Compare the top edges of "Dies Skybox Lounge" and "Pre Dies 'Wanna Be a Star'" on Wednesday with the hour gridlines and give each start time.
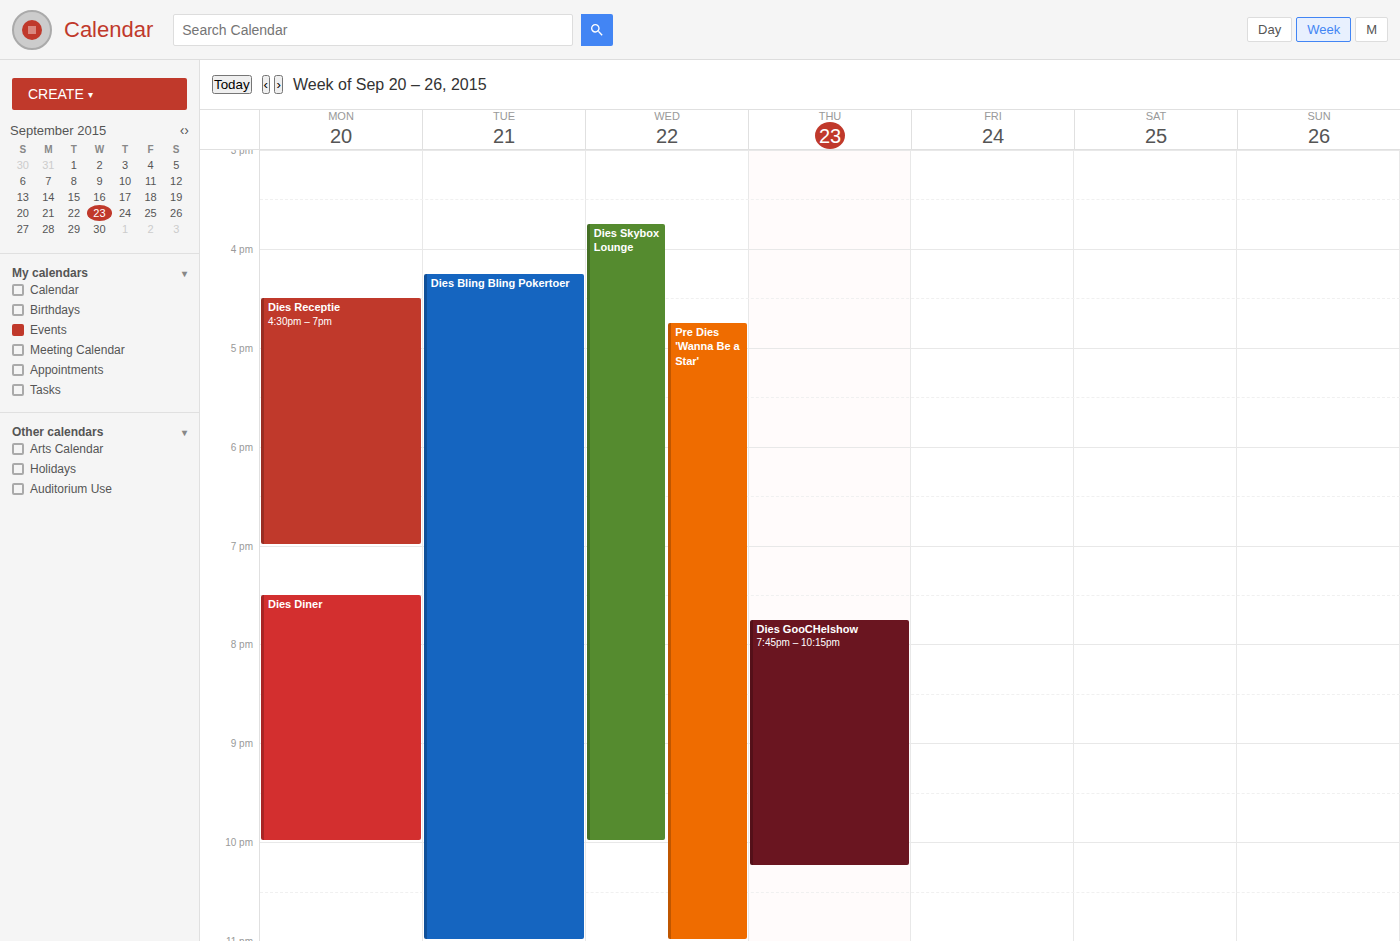
"Dies Skybox Lounge": 3:45 PM, neither: three quarters of the way from the 3 PM line to the 4 PM line. "Pre Dies 'Wanna Be a Star'": 4:45 PM, neither: three quarters of the way from the 4 PM line to the 5 PM line.